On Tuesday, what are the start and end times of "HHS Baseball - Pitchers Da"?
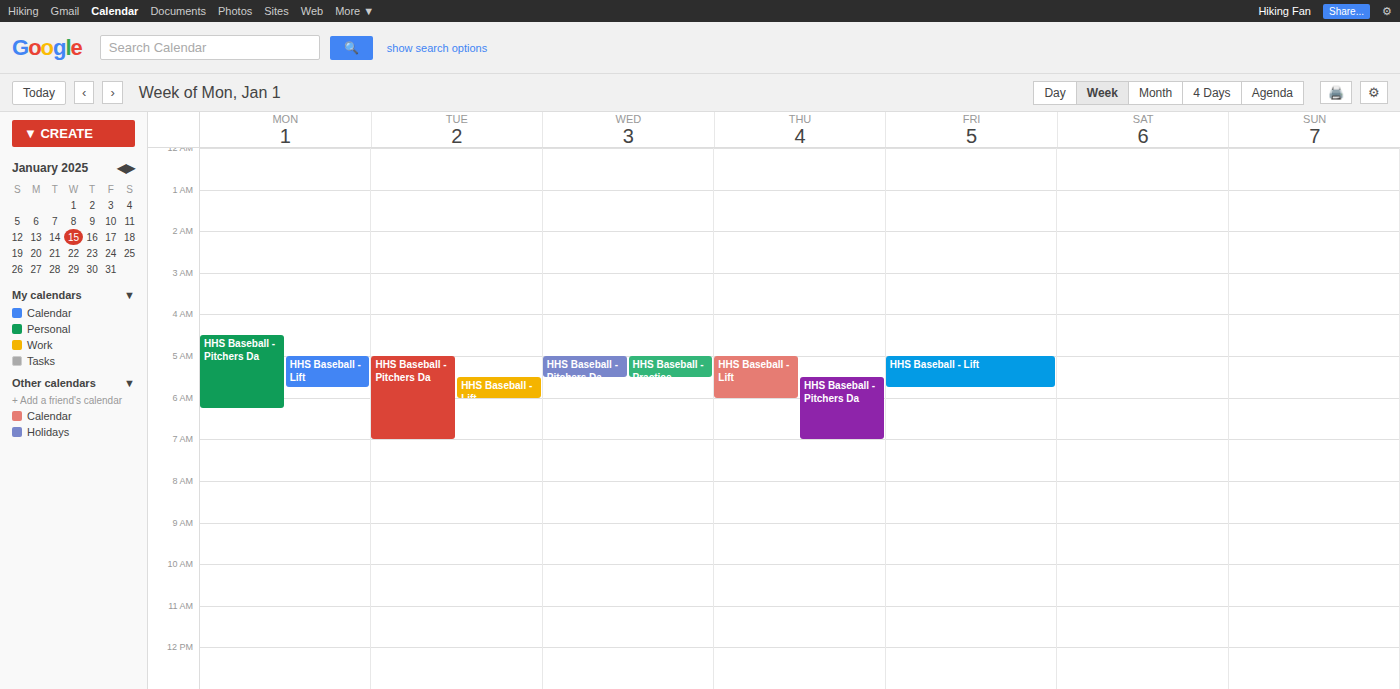
5:00 AM to 7:00 AM